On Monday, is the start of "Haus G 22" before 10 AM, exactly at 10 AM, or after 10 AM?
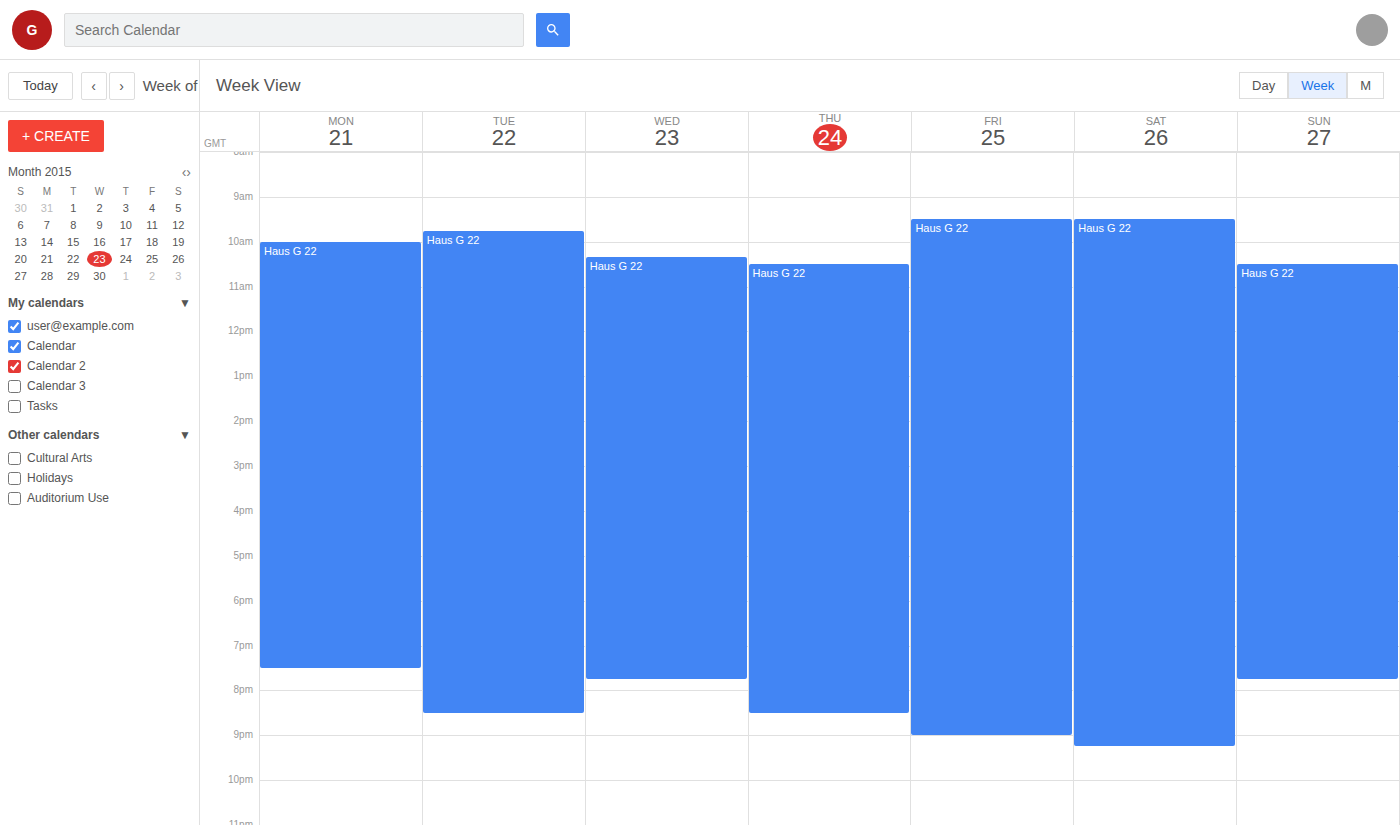
10:00 AM -- exactly at 10 AM, on the 10 AM line.